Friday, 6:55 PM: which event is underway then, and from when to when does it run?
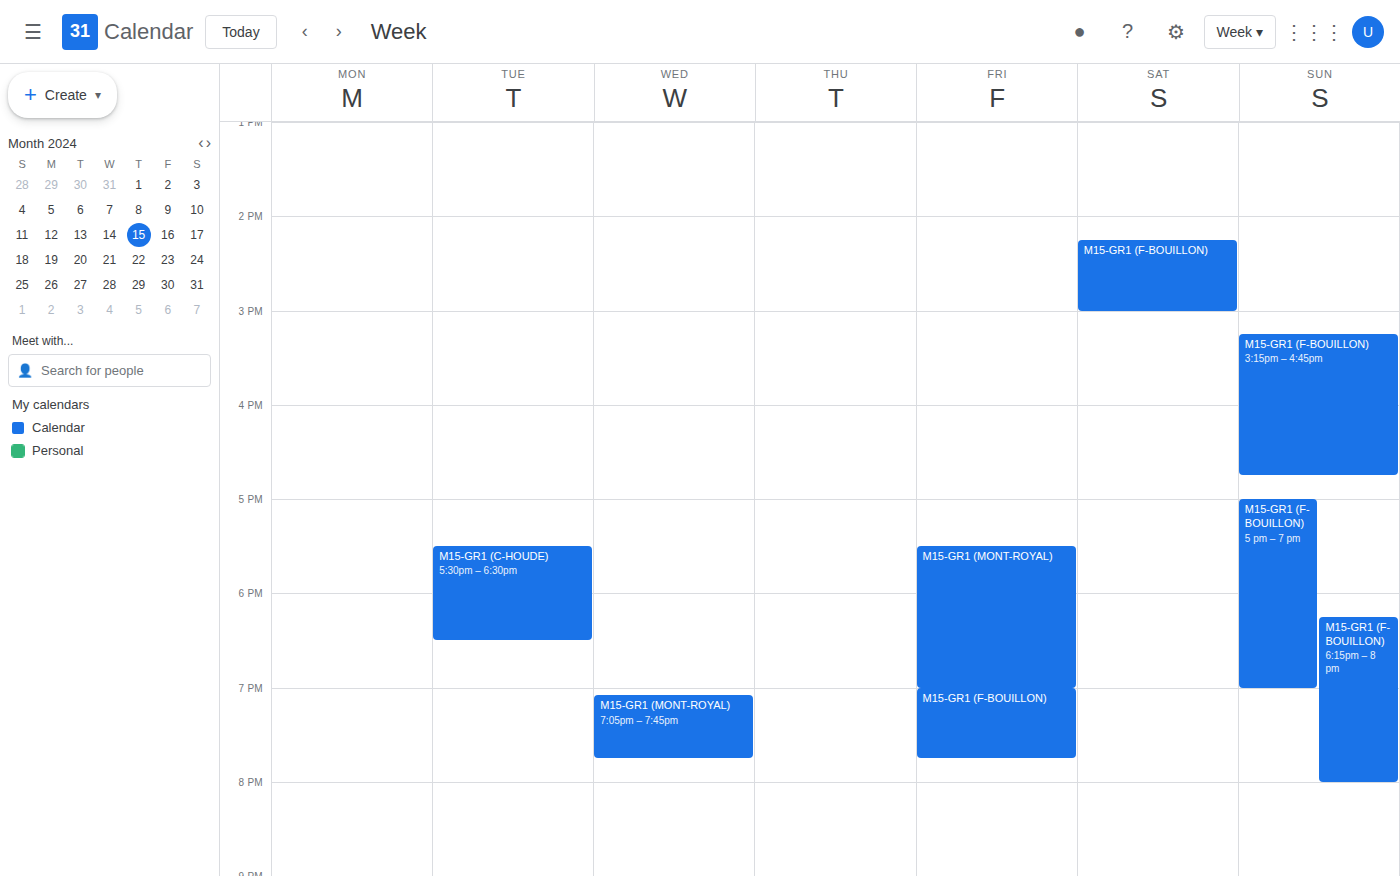
"M15-GR1 (MONT-ROYAL)", 5:30 PM to 7:00 PM